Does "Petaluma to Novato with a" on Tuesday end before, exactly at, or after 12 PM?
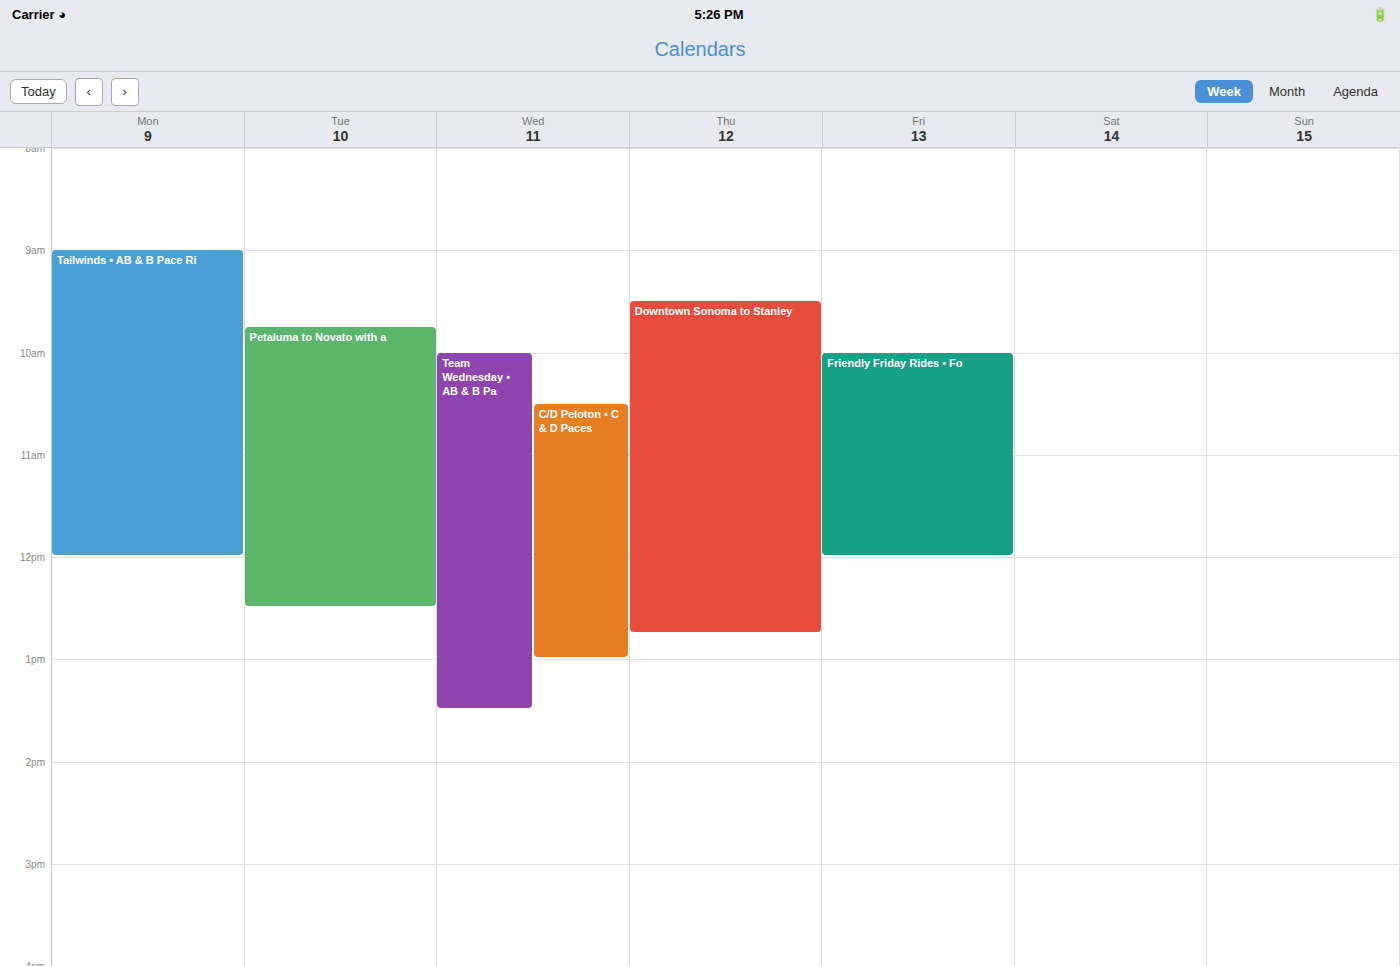
12:30 PM -- after 12 PM, 30 minutes below the 12 PM line.